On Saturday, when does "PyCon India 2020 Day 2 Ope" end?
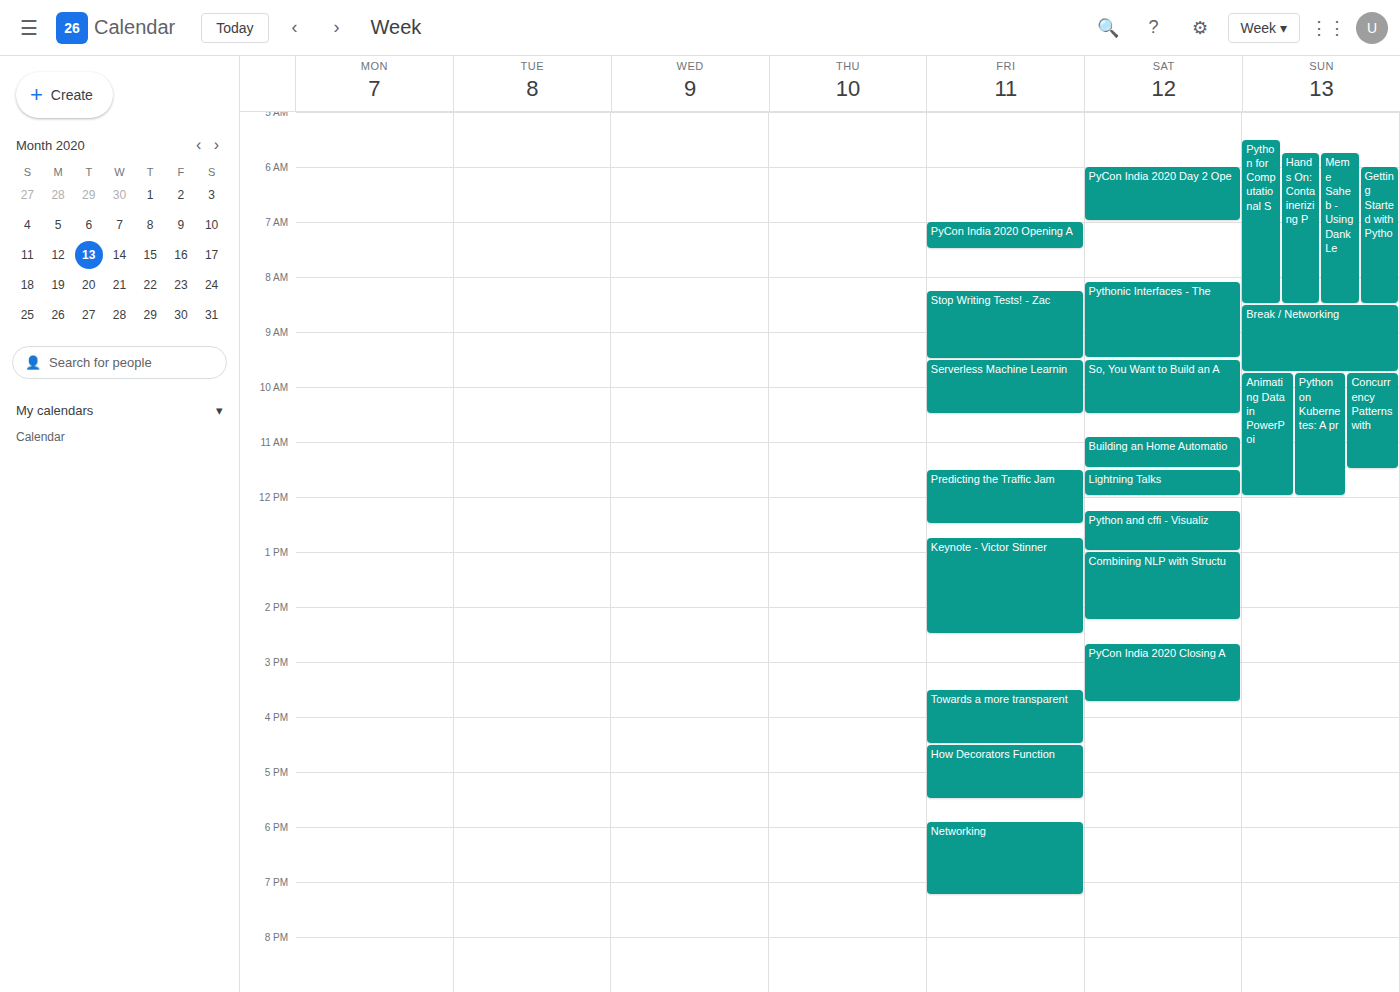
7:00 AM